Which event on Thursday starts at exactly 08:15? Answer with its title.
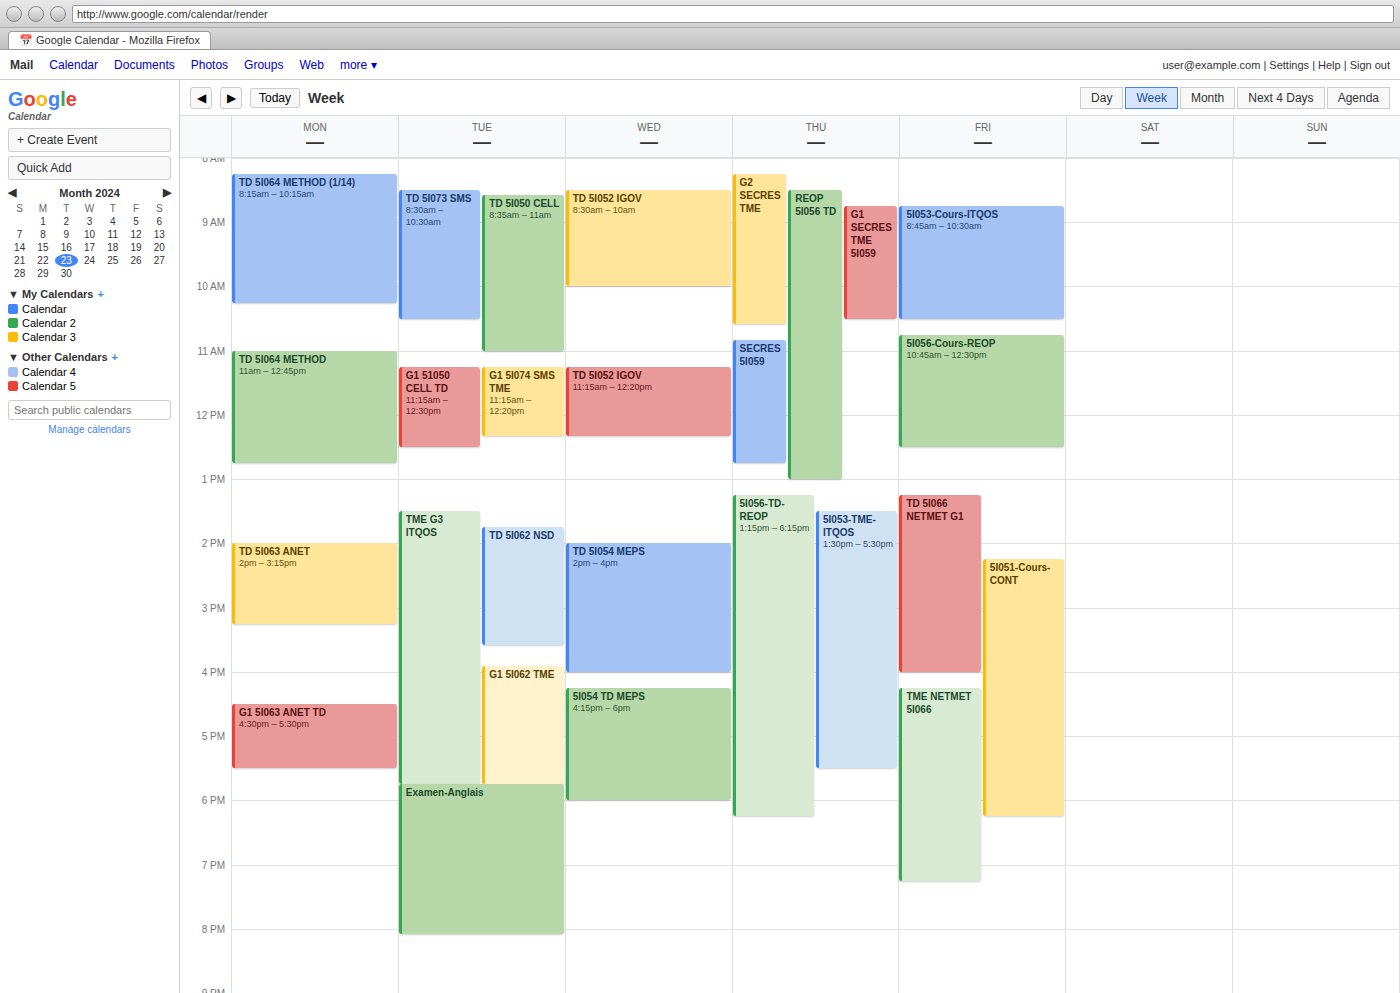
"G2 SECRES TME"